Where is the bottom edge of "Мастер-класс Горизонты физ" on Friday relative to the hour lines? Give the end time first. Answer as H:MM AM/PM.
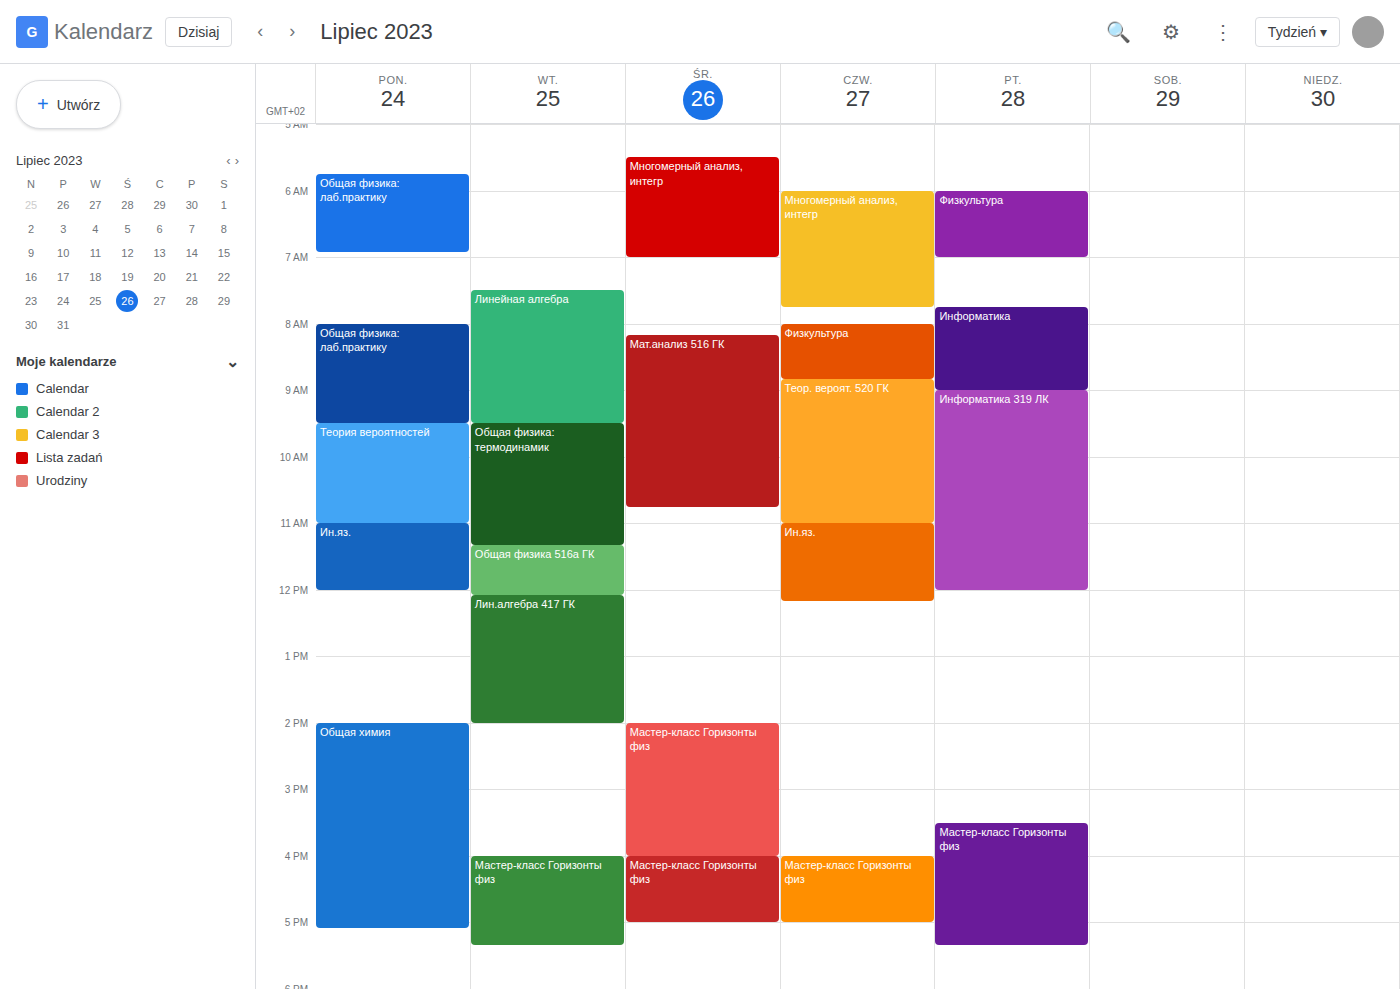
5:20 PM -- neither: 20 minutes below the 5 PM line and 40 minutes above the 6 PM line.